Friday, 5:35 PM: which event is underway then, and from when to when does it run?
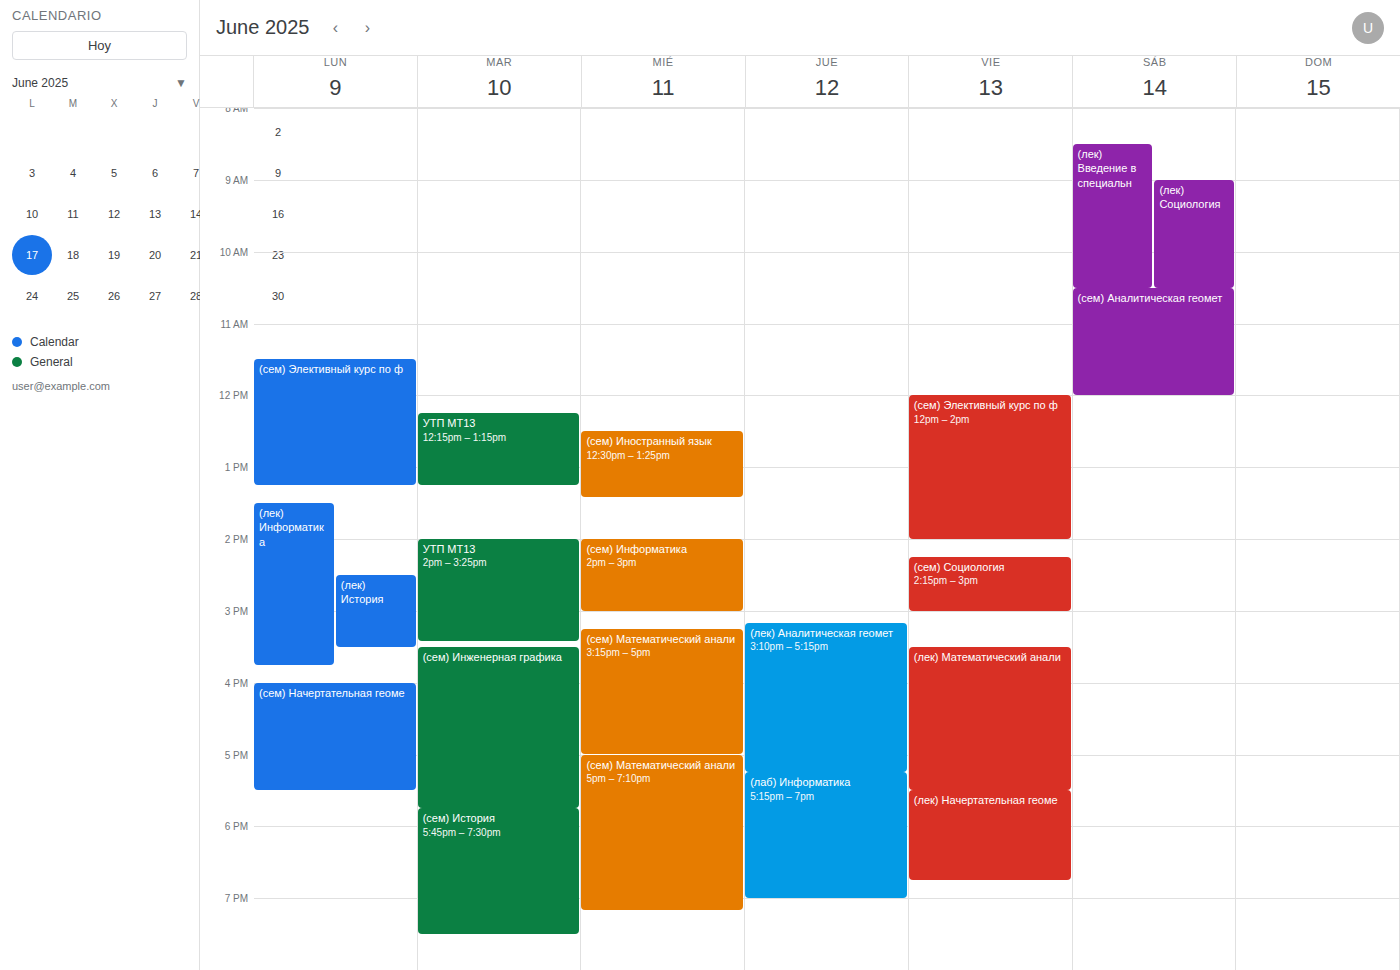
"(лек) Начертательная геоме", 5:30 PM to 6:45 PM